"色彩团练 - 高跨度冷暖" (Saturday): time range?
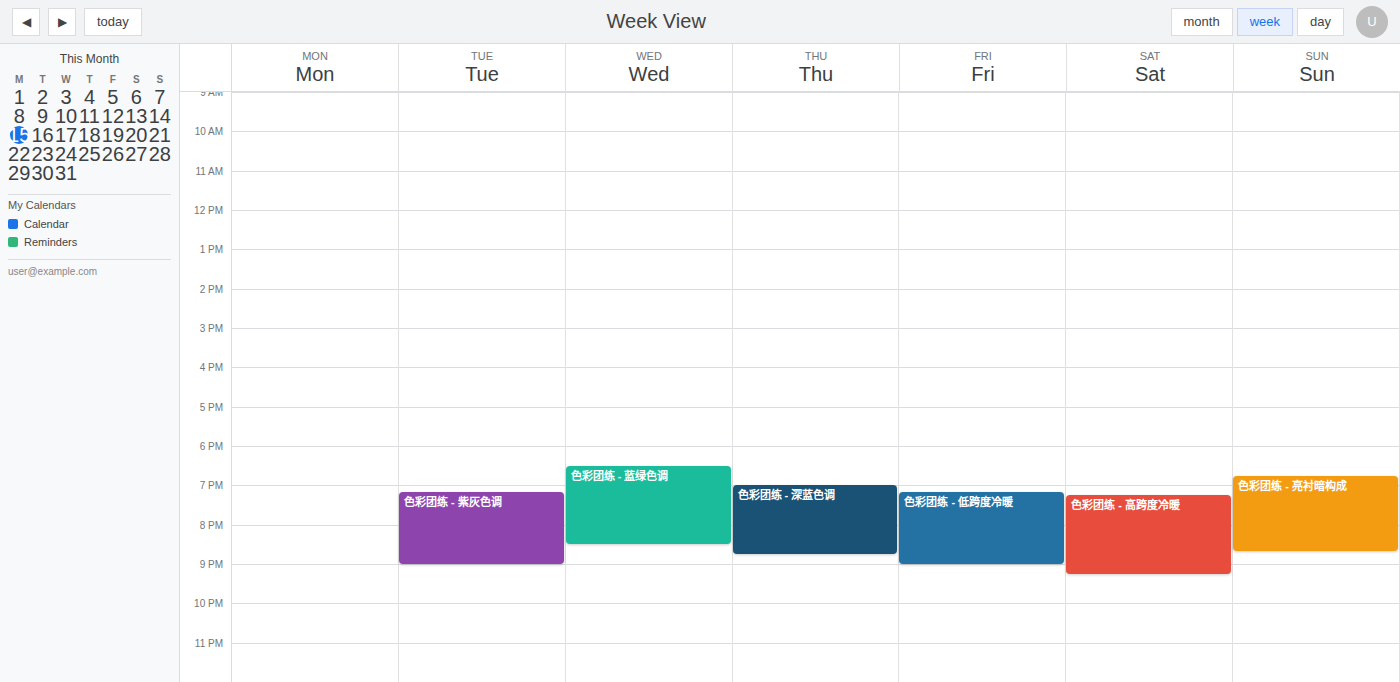
7:15 PM to 9:15 PM